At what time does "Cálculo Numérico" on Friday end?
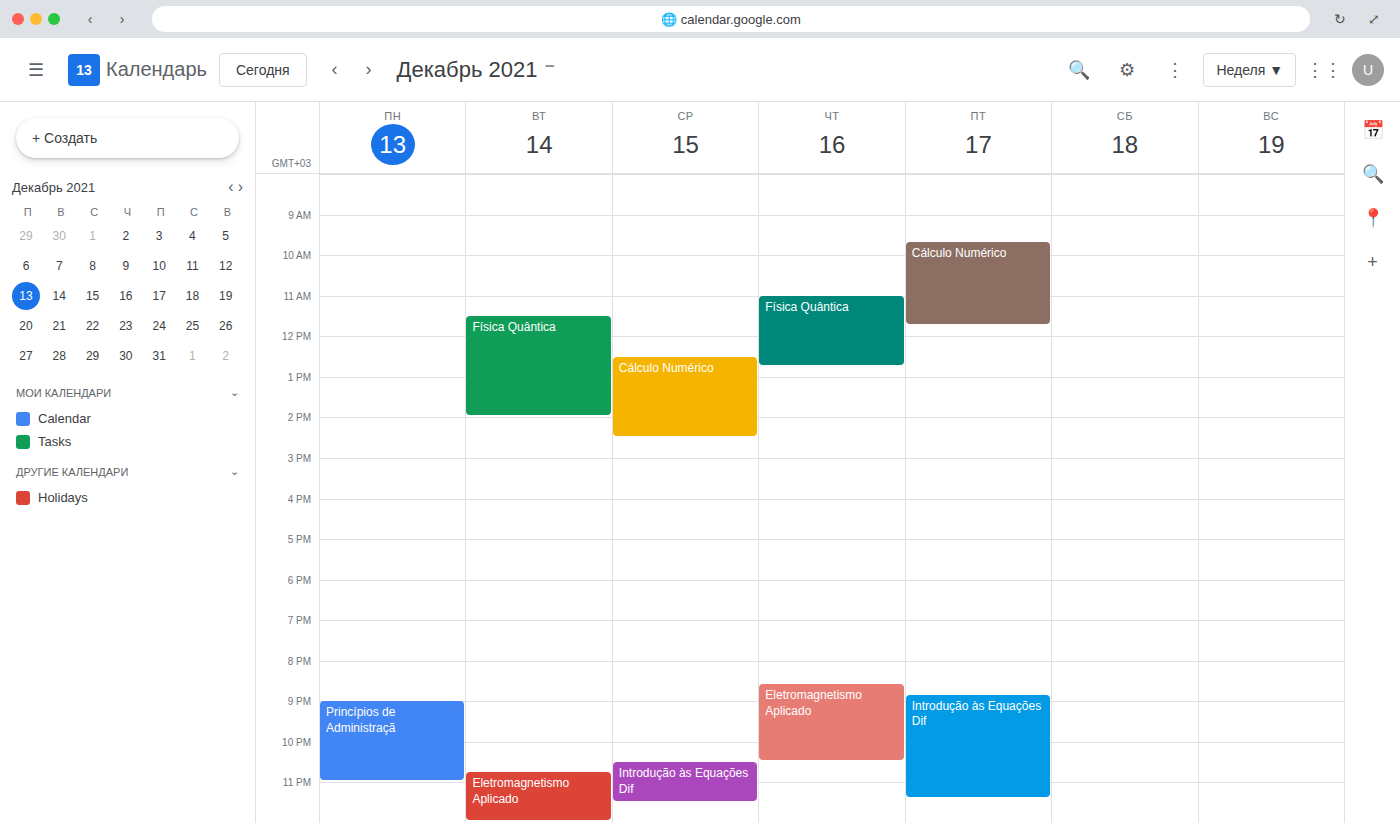
11:45 AM